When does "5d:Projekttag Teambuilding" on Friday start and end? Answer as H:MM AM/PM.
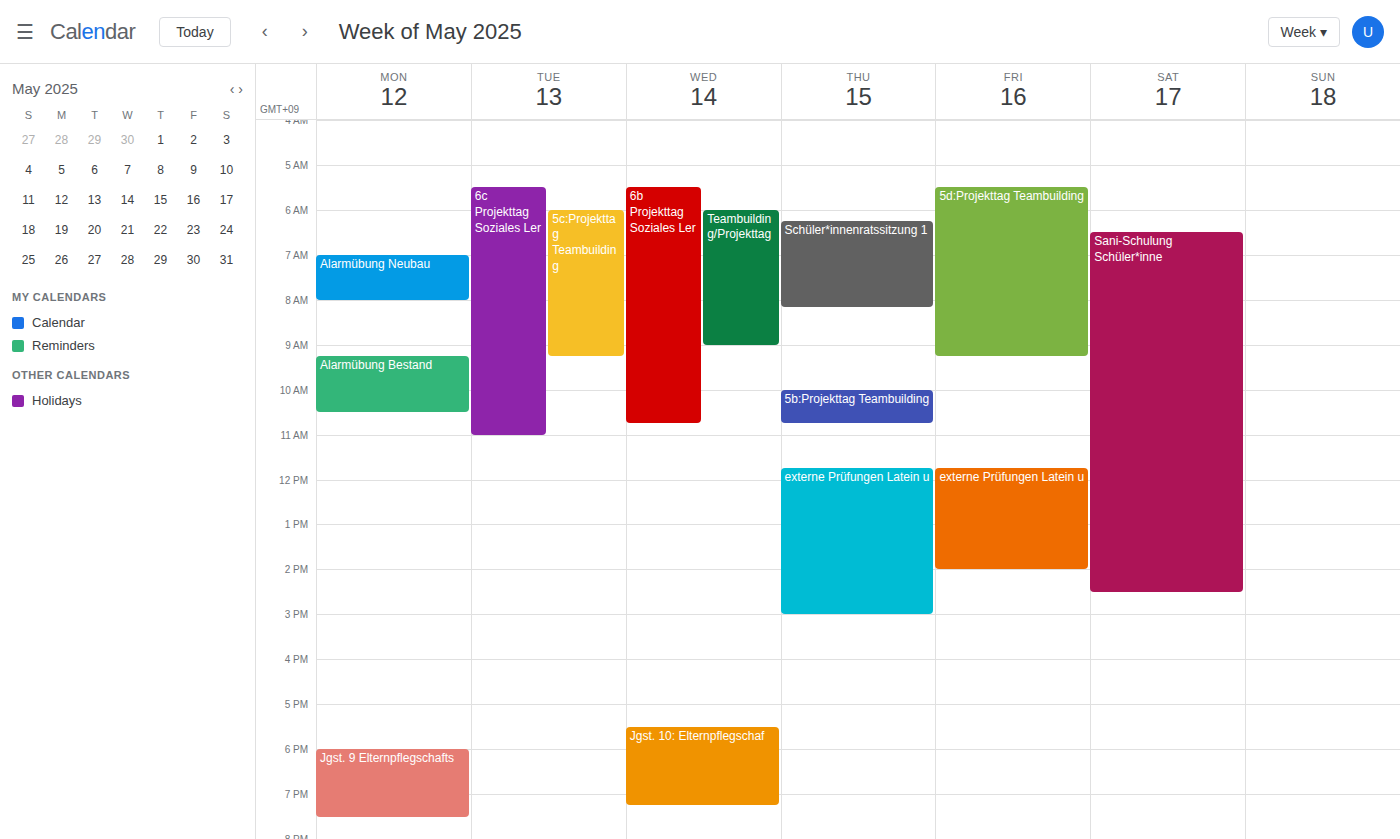
5:30 AM to 9:15 AM